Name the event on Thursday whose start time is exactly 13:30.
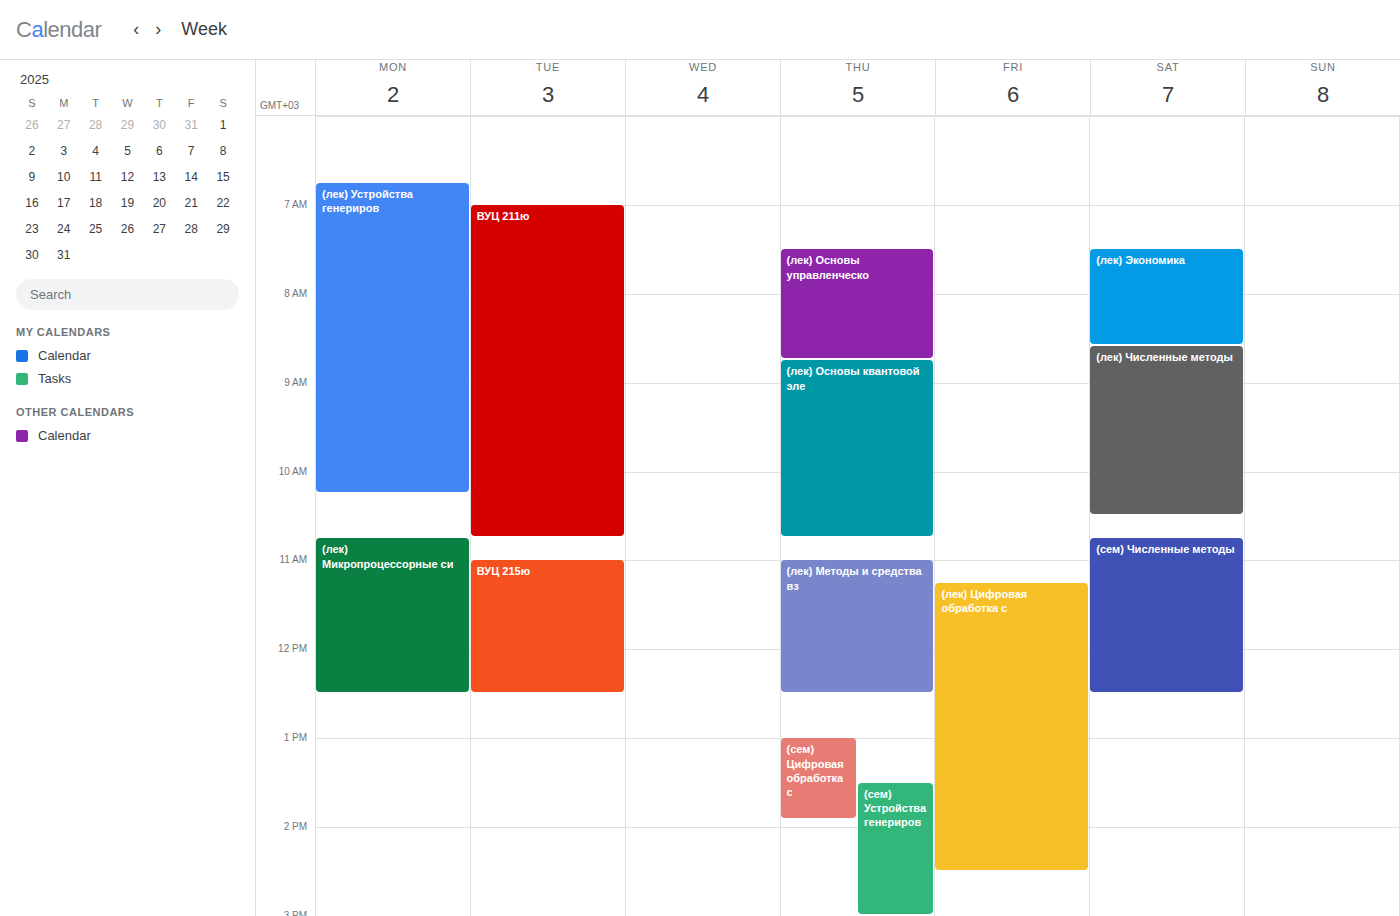
"(сем) Устройства генериров"